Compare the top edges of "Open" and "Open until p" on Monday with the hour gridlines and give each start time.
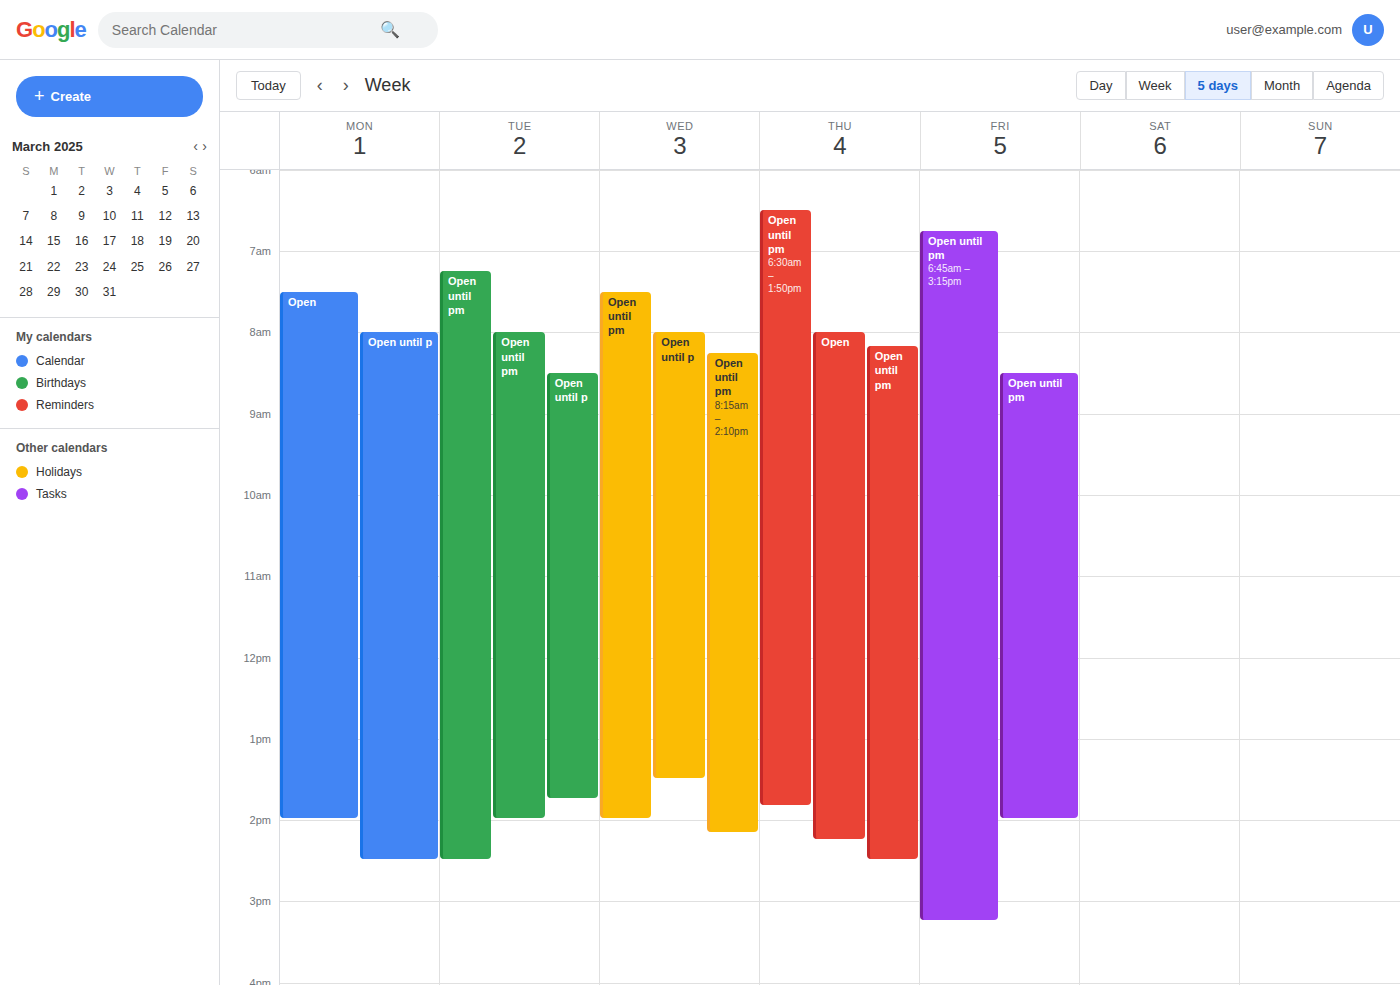
"Open": 07:30, halfway between the 07:00 and 08:00 lines. "Open until p": 08:00, exactly on the 08:00 line.